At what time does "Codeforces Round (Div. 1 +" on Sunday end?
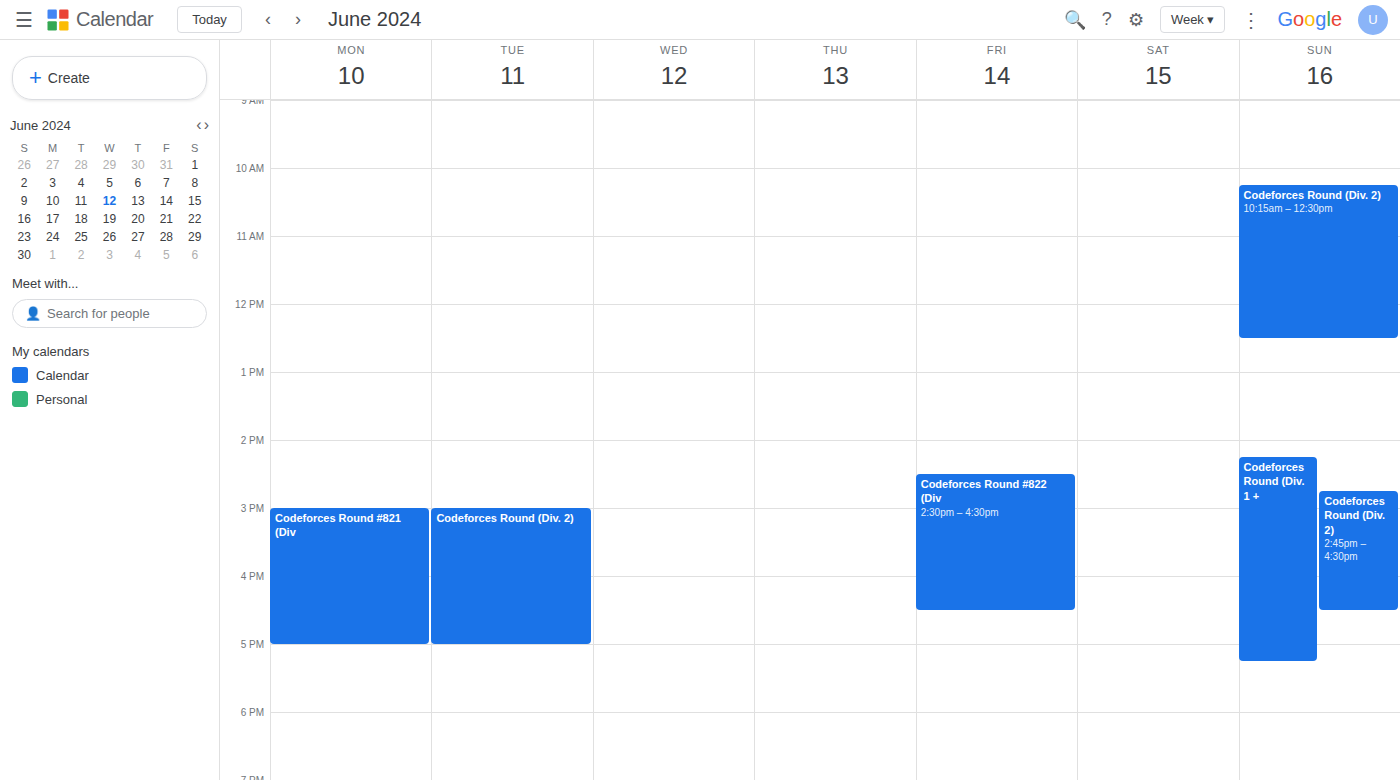
5:15 PM